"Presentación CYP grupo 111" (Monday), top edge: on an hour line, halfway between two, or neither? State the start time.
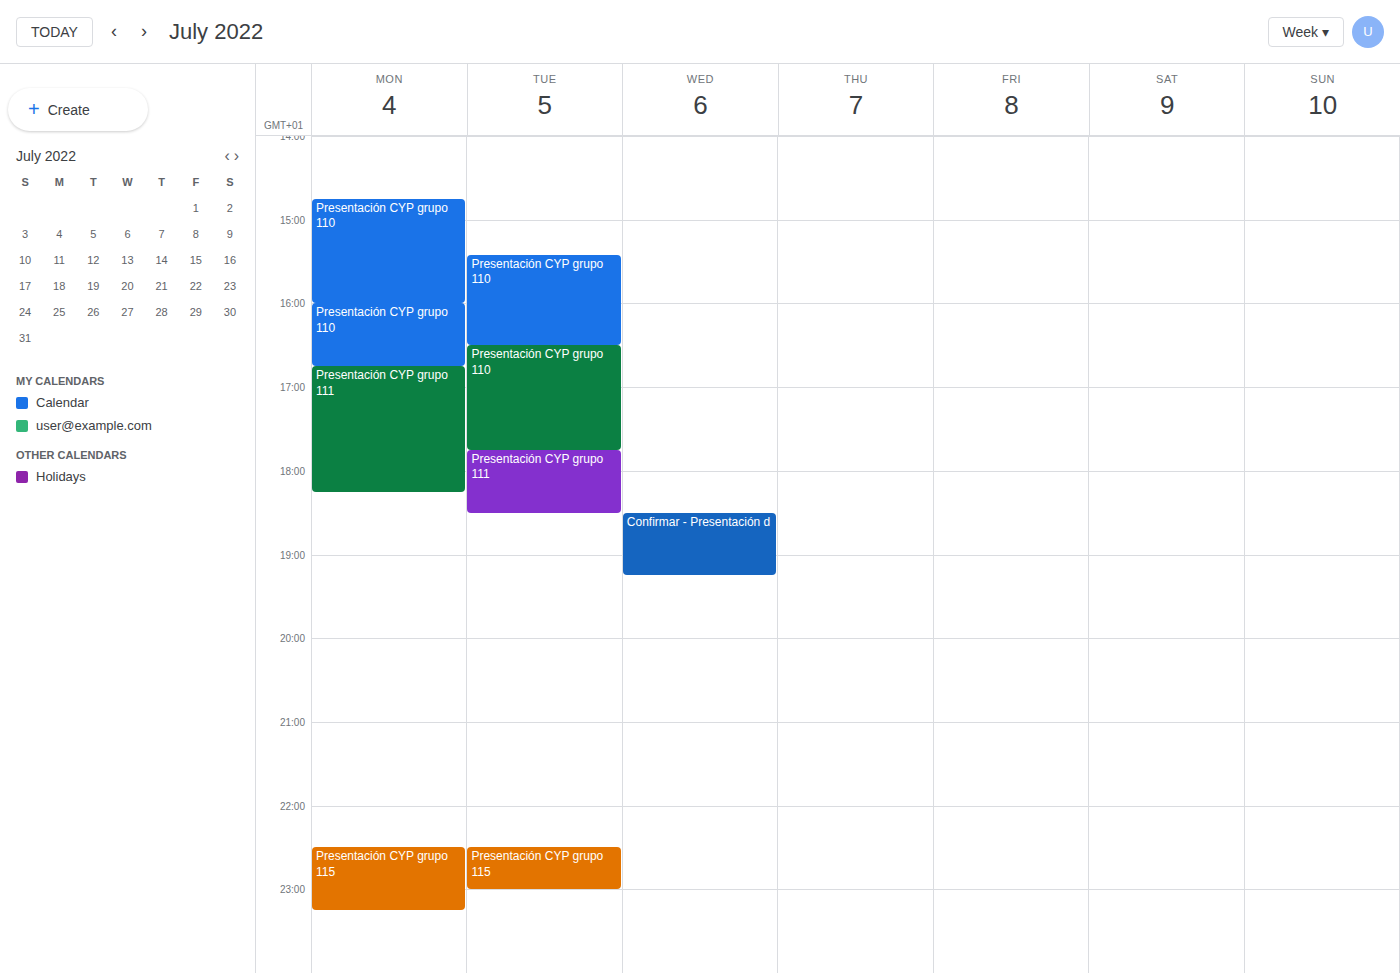
4:45 PM -- neither: three quarters of the way from the 4 PM line to the 5 PM line.